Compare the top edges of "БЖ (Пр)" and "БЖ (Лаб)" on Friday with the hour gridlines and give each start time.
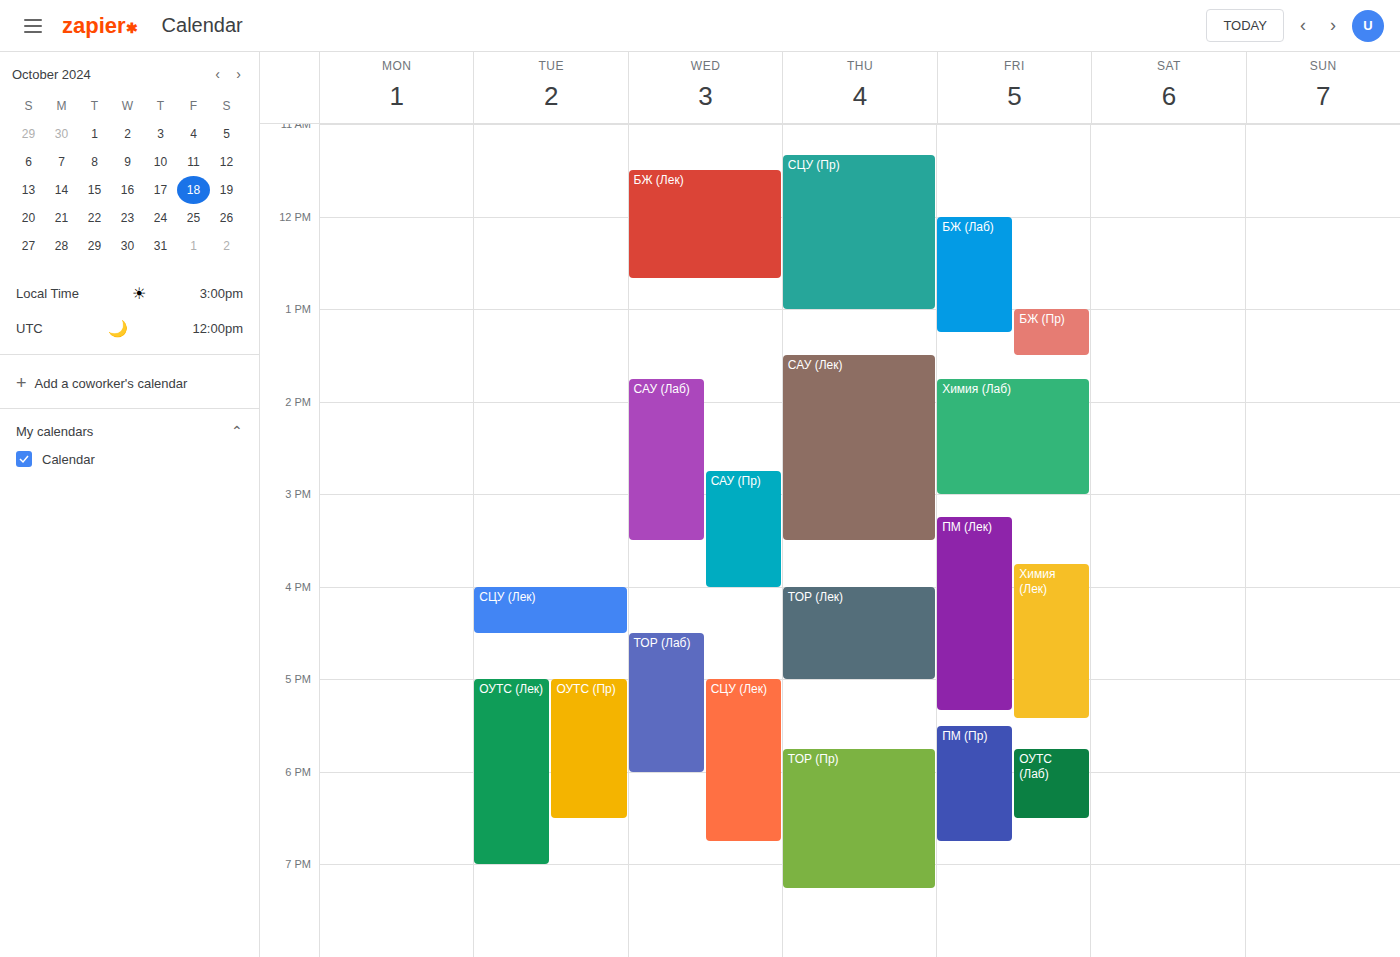
"БЖ (Пр)": 13:00, exactly on the 13:00 line. "БЖ (Лаб)": 12:00, exactly on the 12:00 line.